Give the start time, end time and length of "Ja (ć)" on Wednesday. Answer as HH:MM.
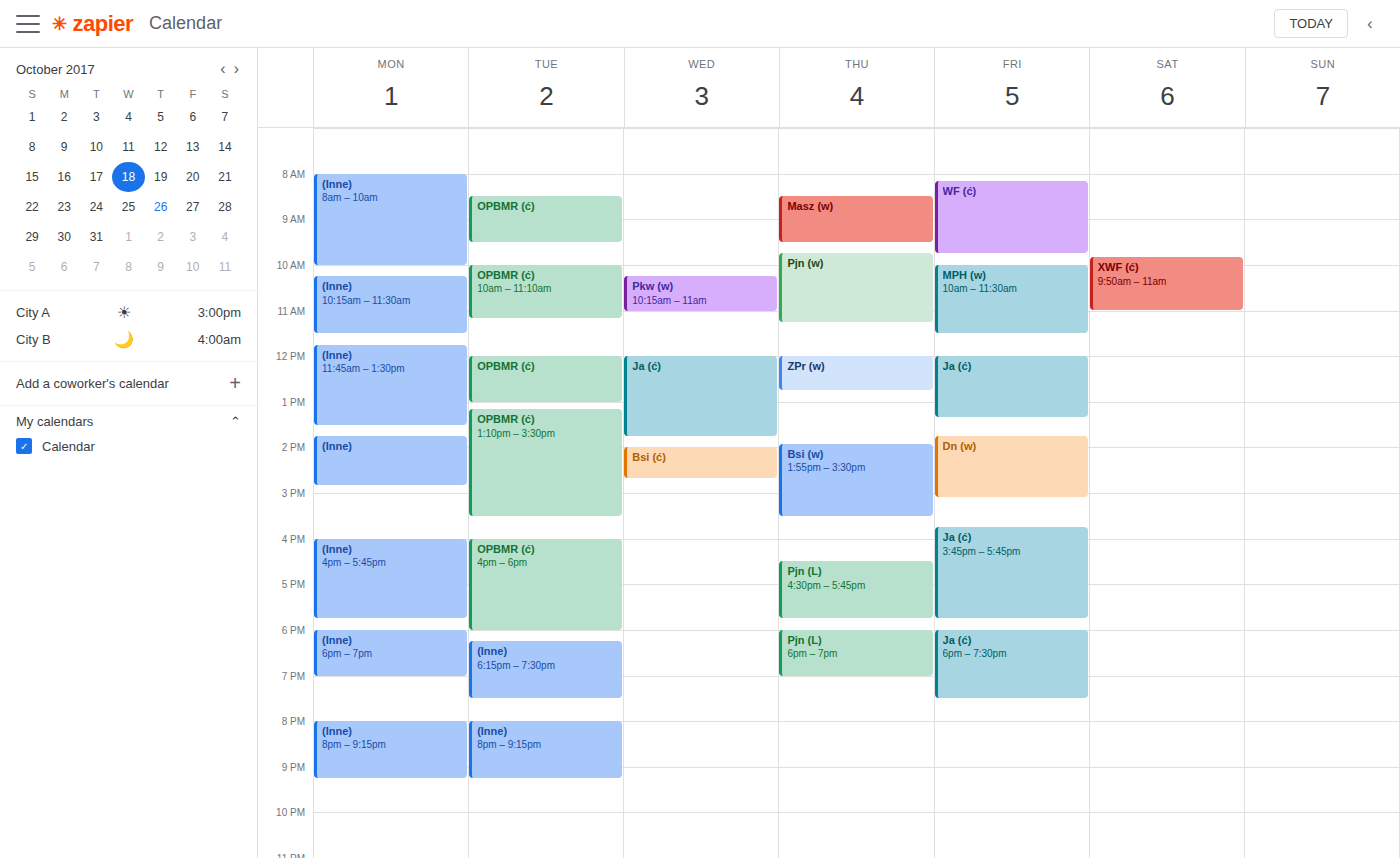
12:00 to 13:45, 1 hour 45 minutes